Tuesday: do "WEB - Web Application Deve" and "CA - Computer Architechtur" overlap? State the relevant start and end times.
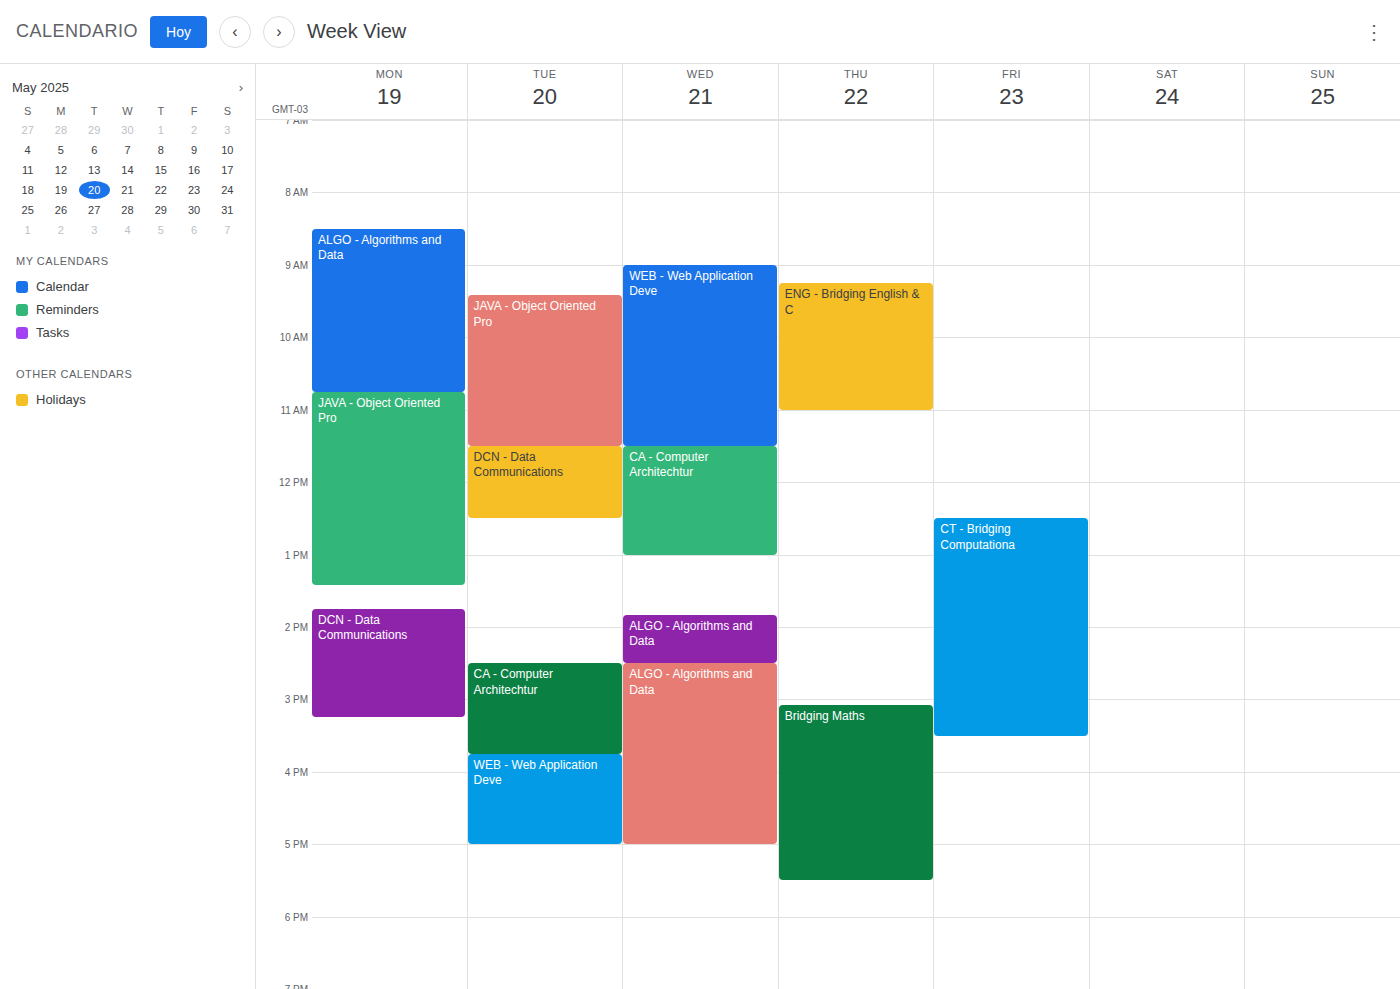
"CA - Computer Architechtur" ends at 3:45 PM, exactly when "WEB - Web Application Deve" starts -- they touch but do not overlap.